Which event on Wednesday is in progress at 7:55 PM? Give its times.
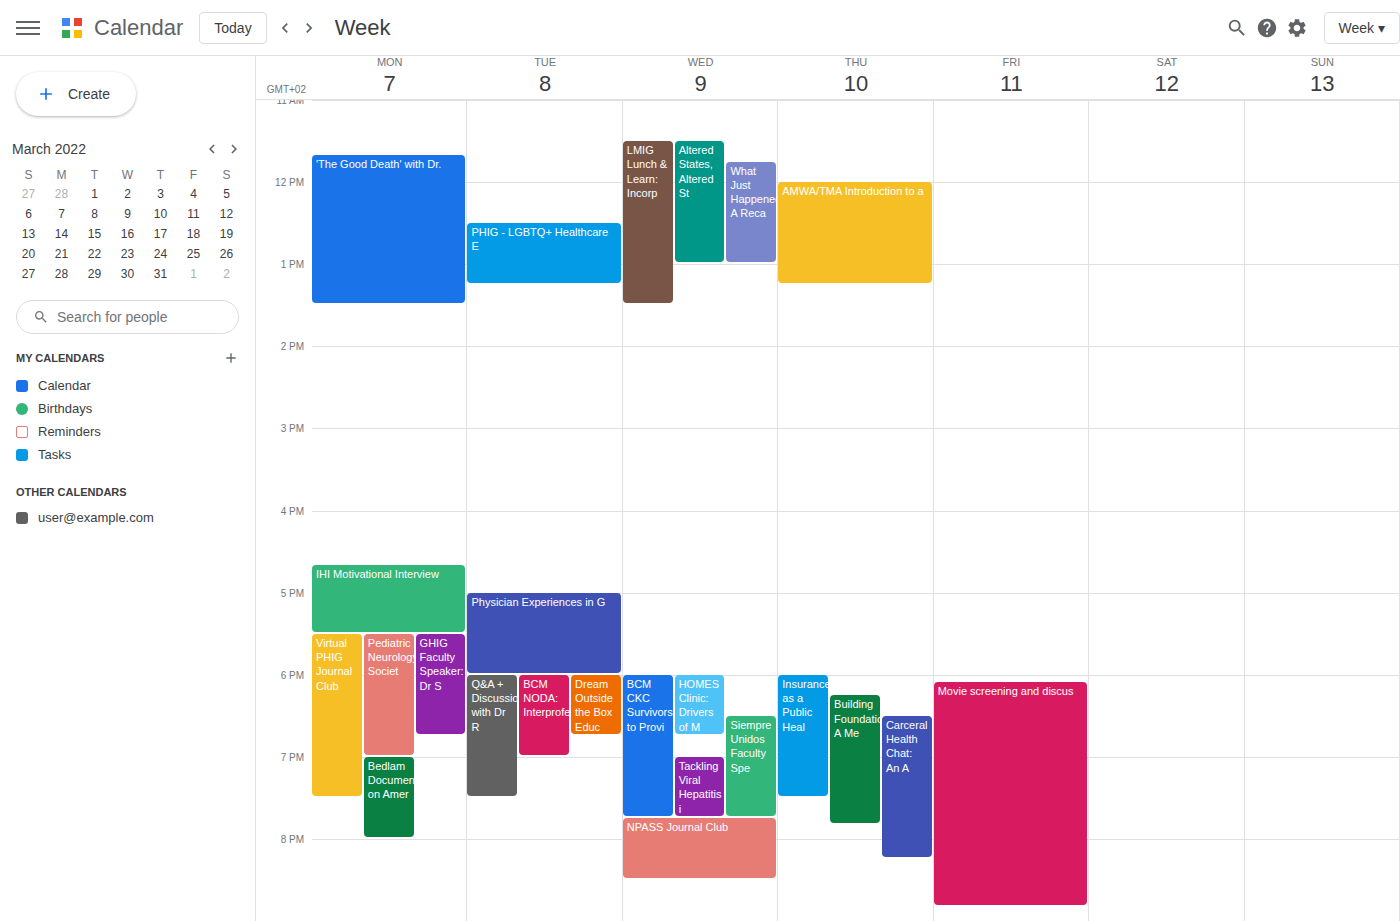
"NPASS Journal Club", 7:45 PM to 8:30 PM